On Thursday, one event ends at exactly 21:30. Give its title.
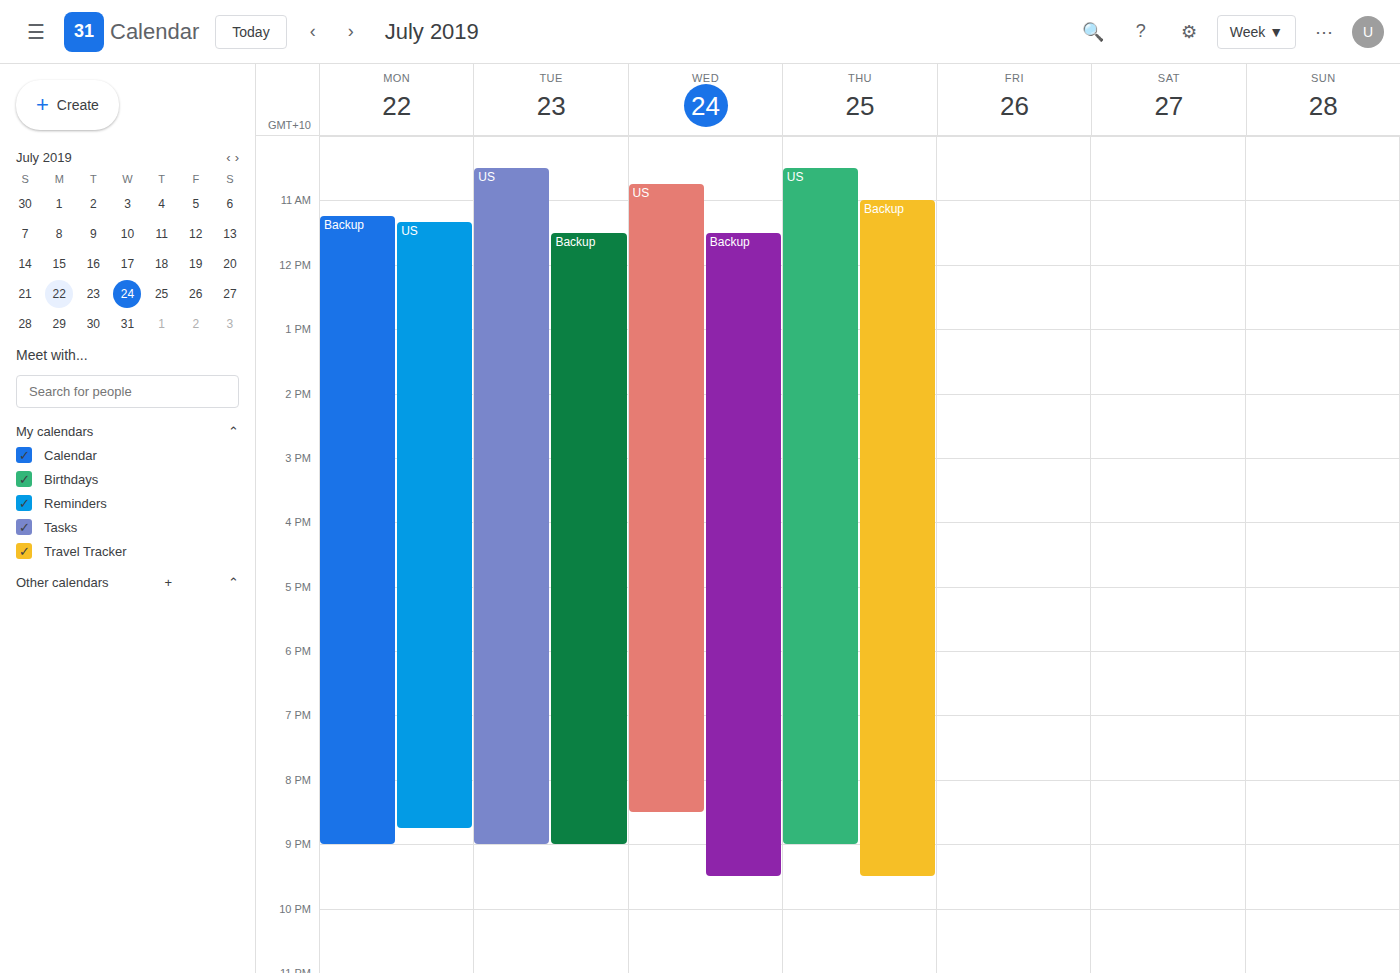
"Backup"